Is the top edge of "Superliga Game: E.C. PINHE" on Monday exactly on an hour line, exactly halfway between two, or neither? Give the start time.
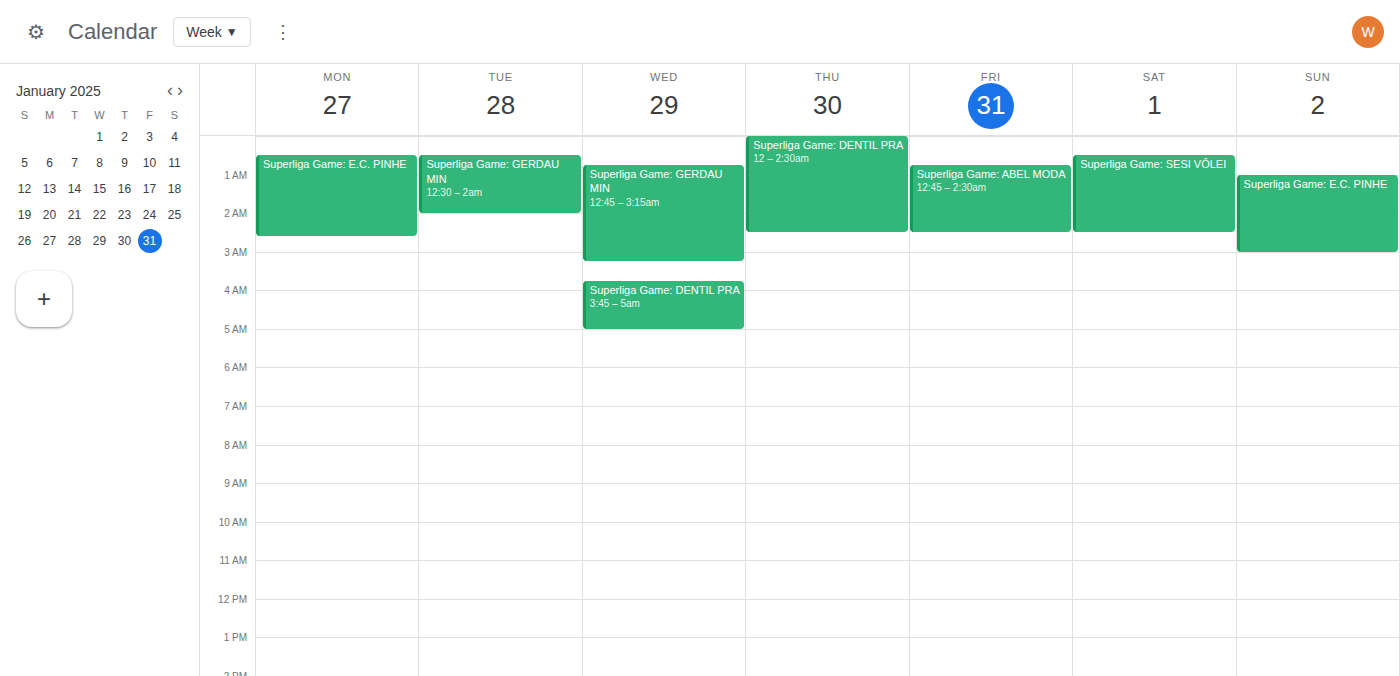
12:30 AM -- halfway between the 12 AM and 1 AM lines.